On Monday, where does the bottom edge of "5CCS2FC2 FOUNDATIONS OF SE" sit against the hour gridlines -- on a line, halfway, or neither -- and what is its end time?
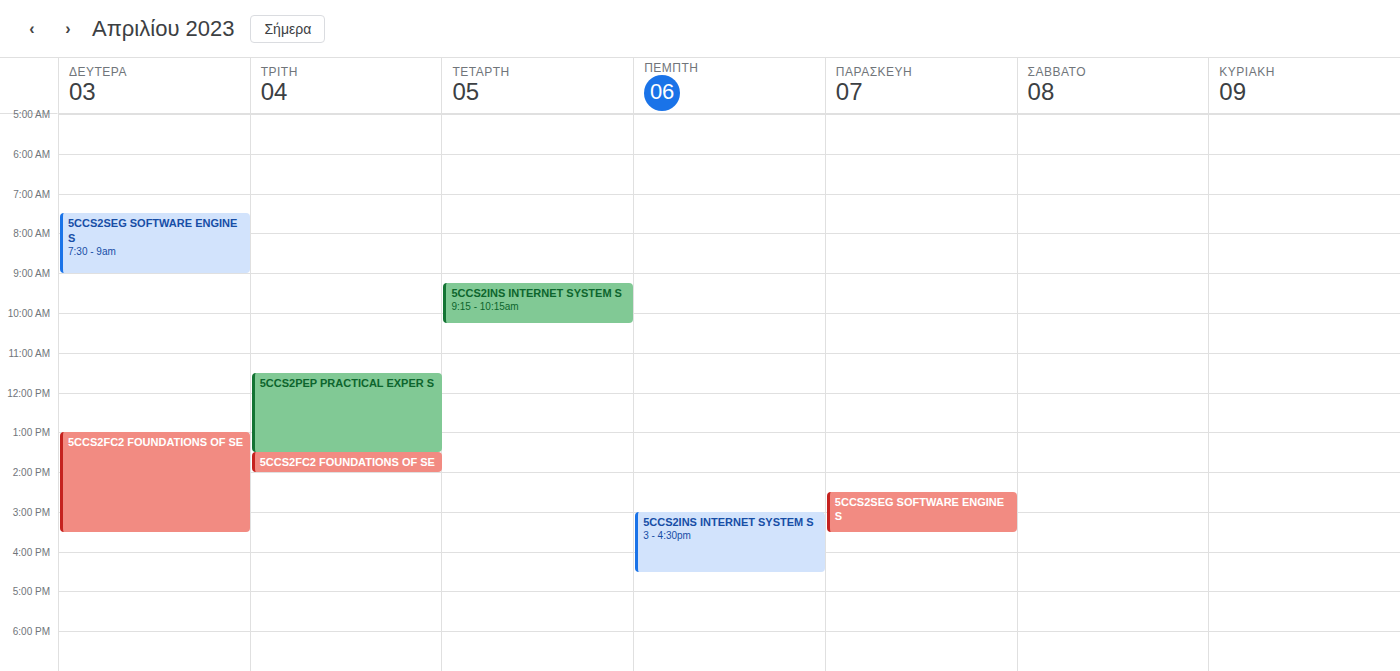
3:30 PM -- halfway between the 3 PM and 4 PM lines.